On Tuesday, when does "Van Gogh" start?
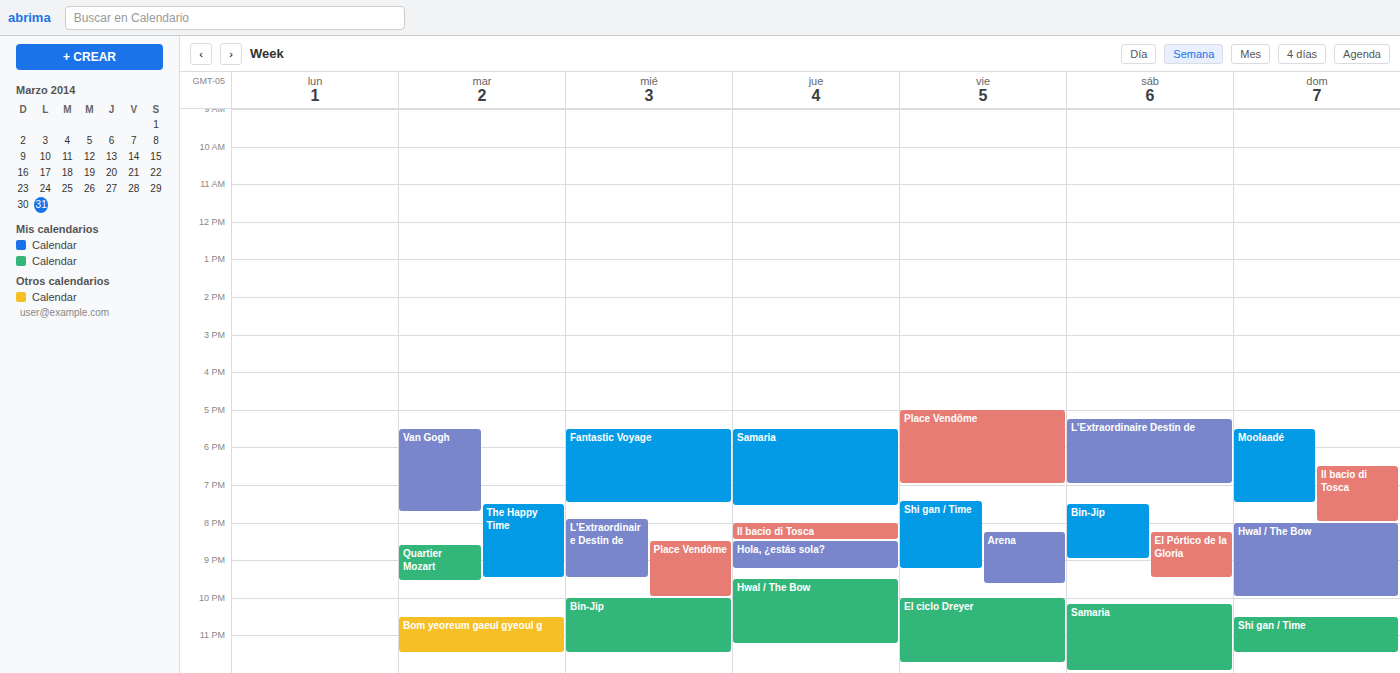
17:30